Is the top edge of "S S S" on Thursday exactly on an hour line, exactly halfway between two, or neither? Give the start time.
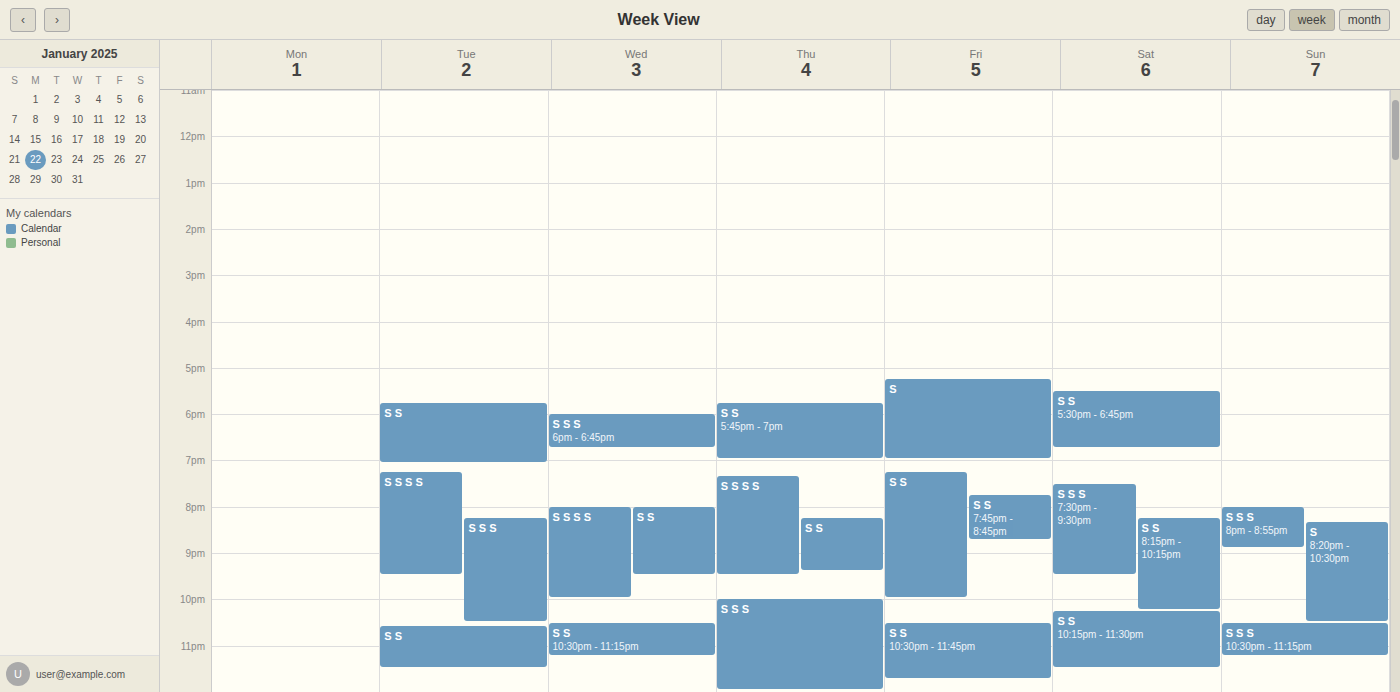
22:00 -- exactly on the 22:00 line.